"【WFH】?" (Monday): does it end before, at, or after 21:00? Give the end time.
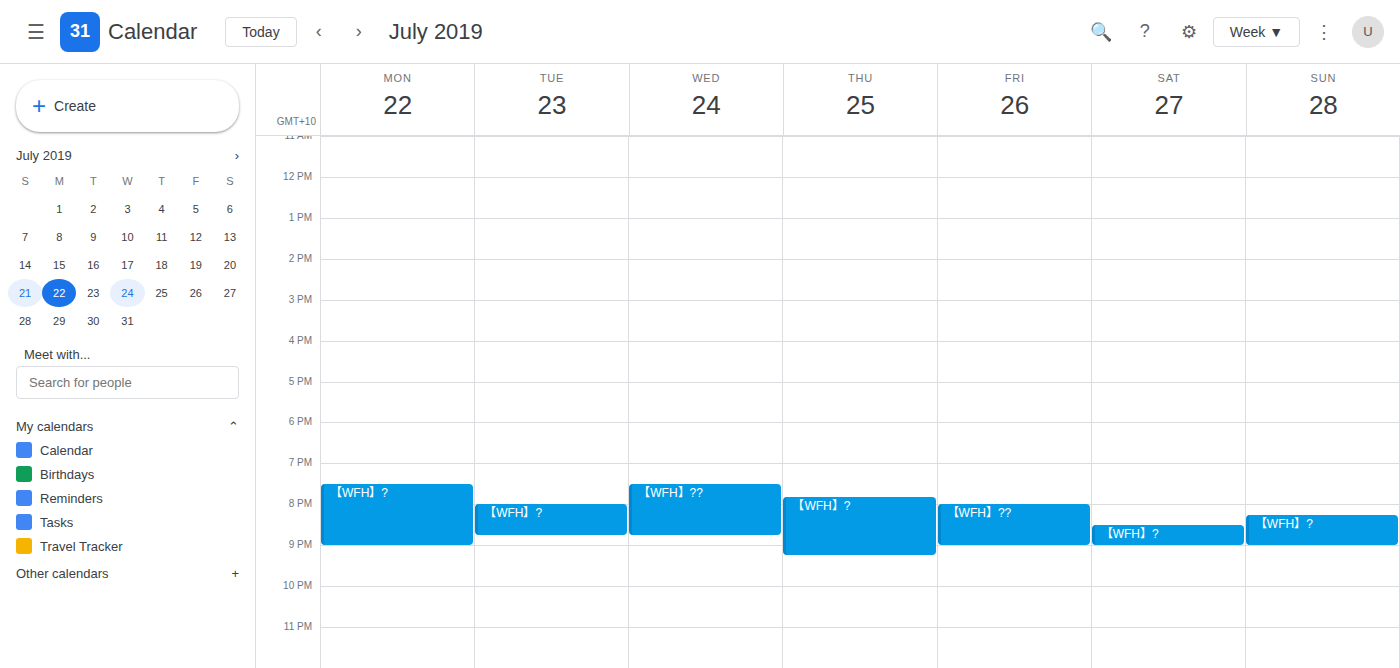
21:00 -- exactly at 21:00, on the 21:00 line.